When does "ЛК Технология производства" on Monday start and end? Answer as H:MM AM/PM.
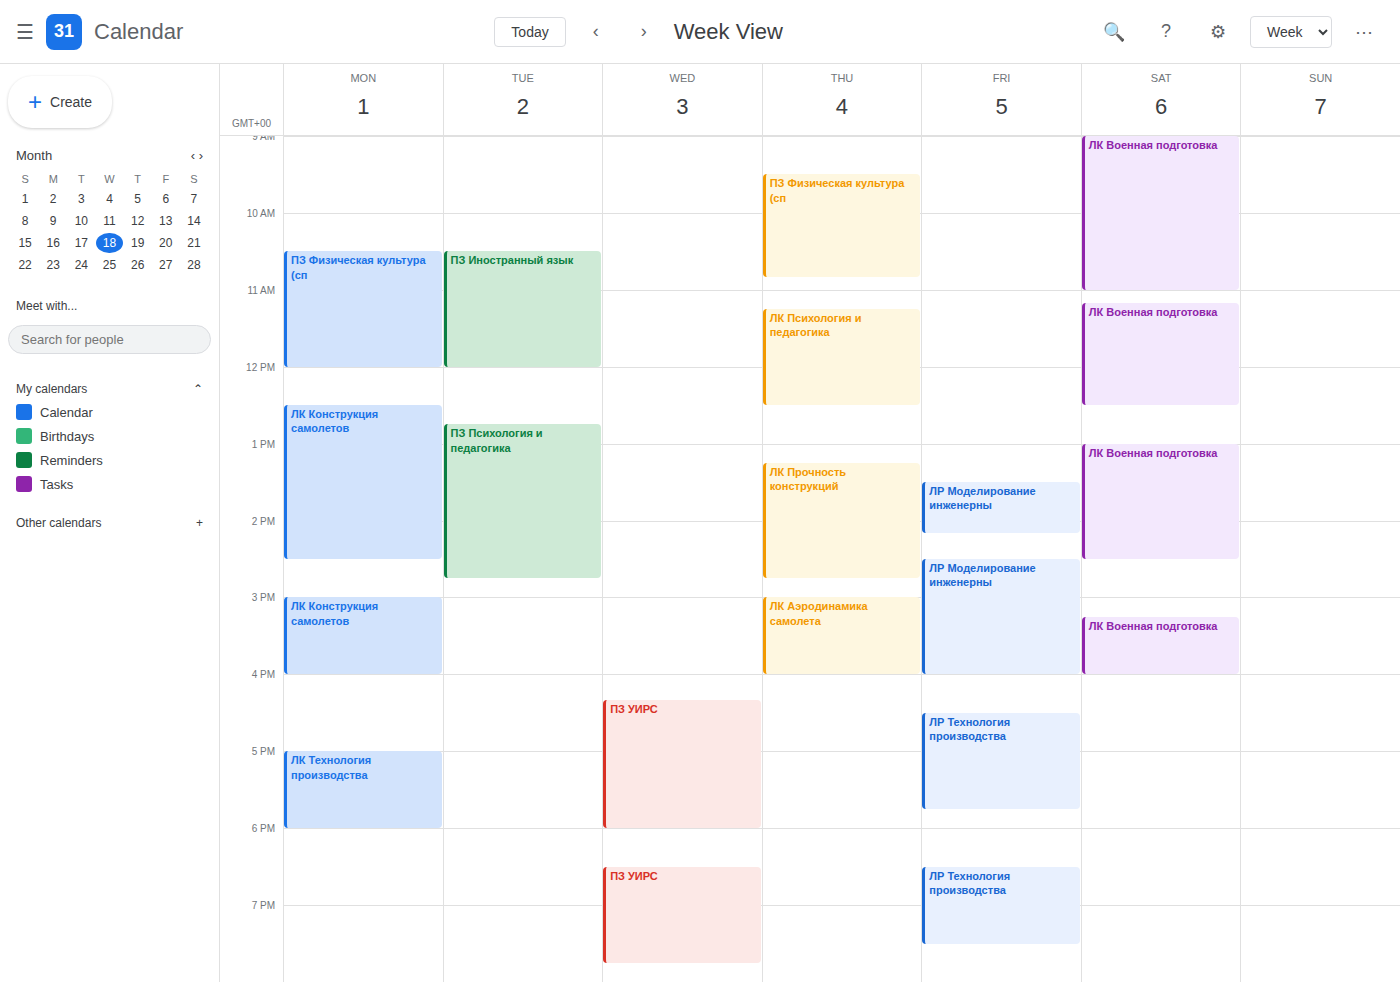
5:00 PM to 6:00 PM